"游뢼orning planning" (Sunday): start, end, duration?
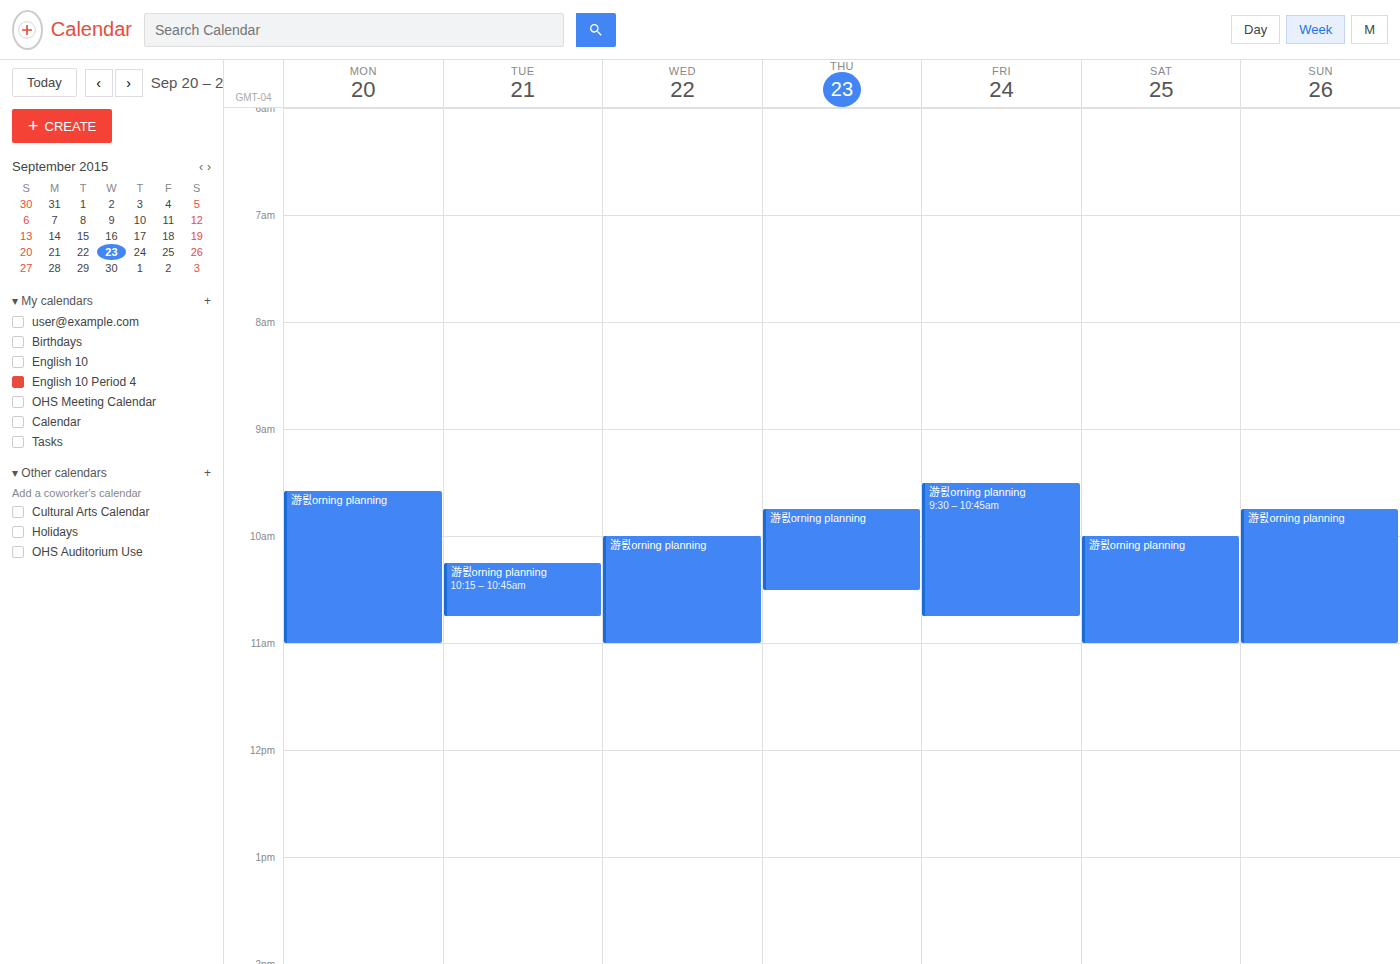
09:45 to 11:00, 1 hour 15 minutes